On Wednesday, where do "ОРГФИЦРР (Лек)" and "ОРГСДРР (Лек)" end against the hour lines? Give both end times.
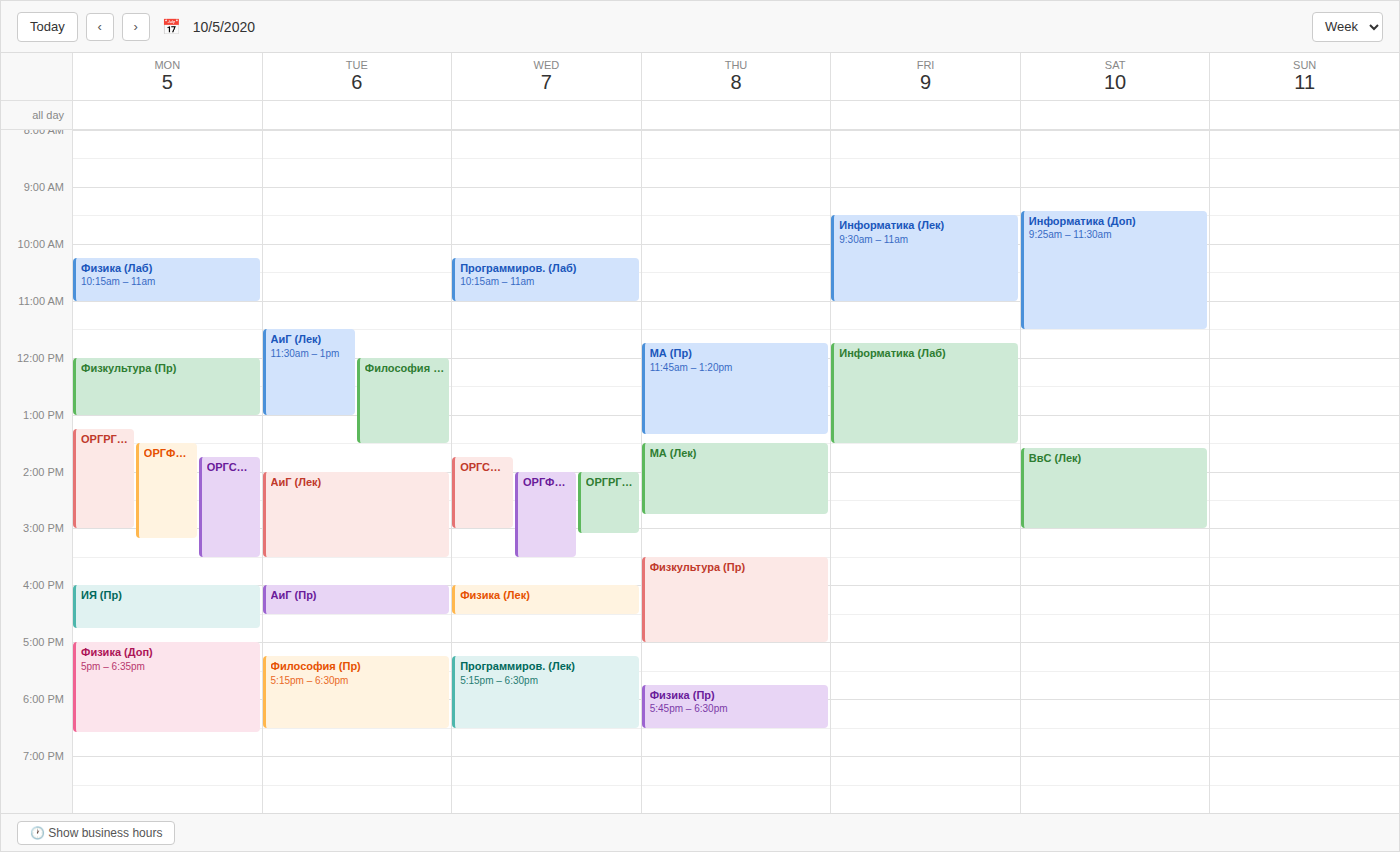
"ОРГФИЦРР (Лек)": 3:30 PM, halfway between the 3 PM and 4 PM lines. "ОРГСДРР (Лек)": 3:00 PM, exactly on the 3 PM line.